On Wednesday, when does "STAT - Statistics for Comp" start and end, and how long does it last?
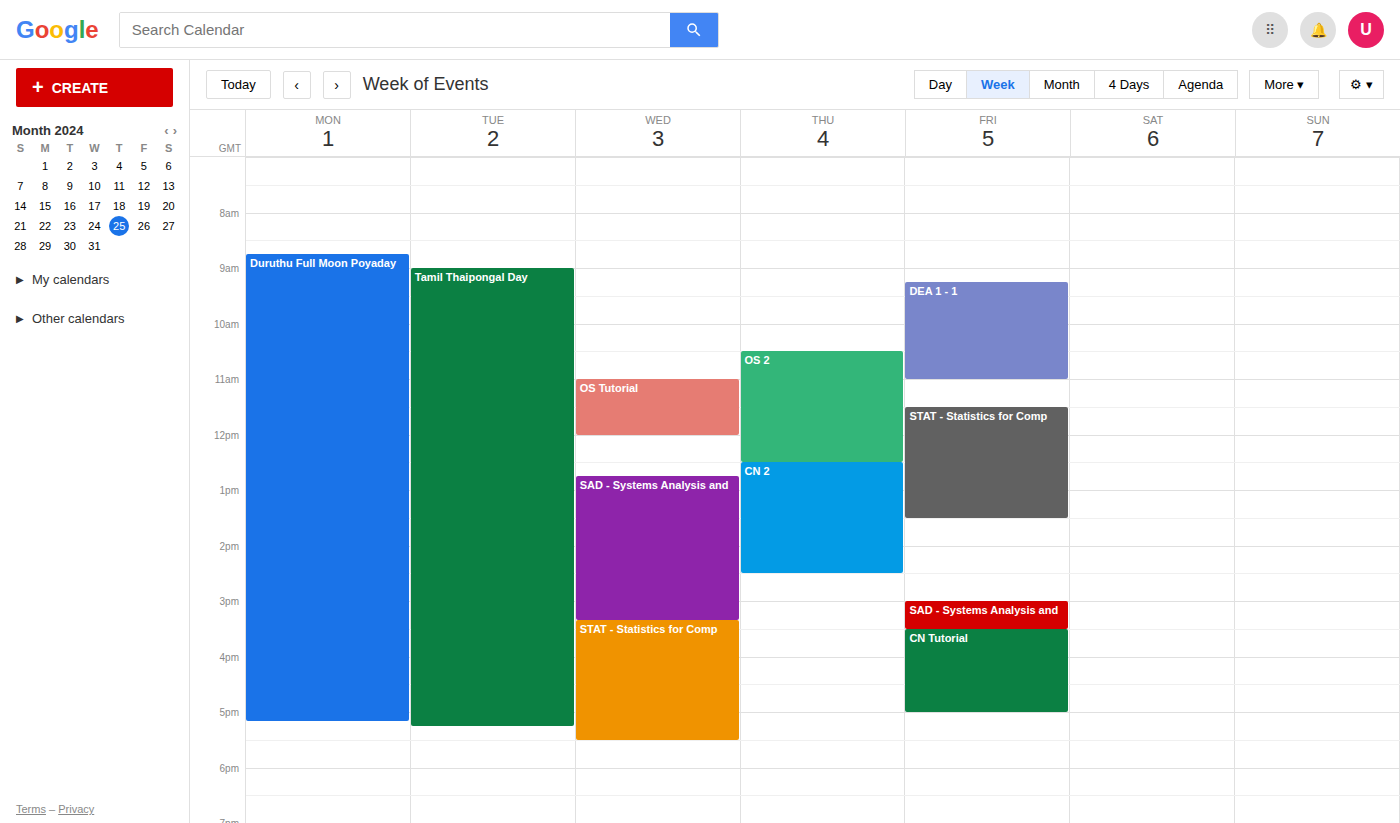
15:20 to 17:30, 2 hours 10 minutes